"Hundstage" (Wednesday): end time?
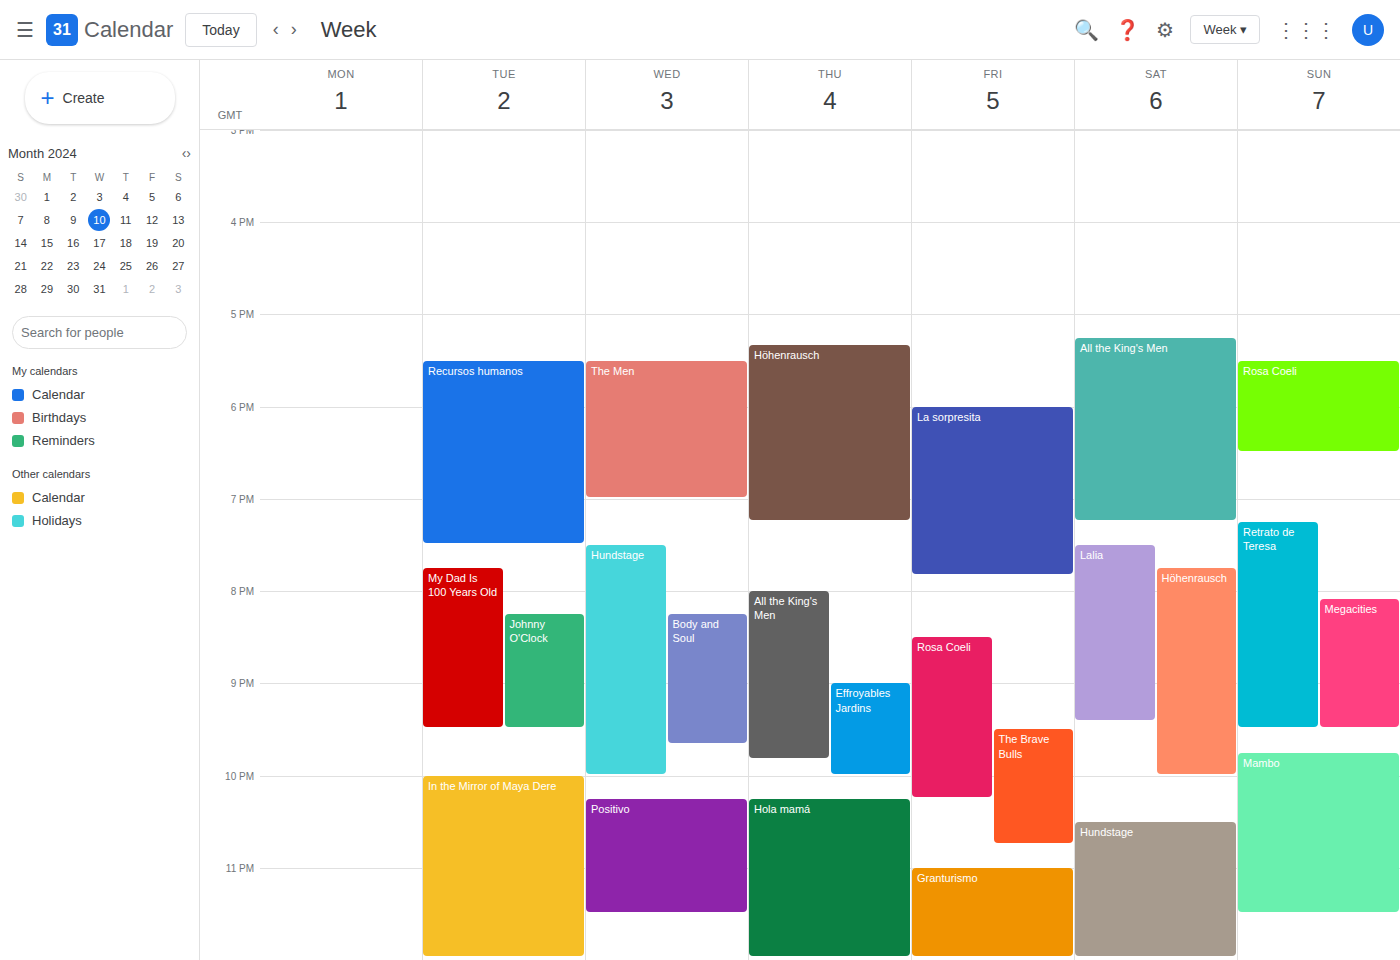
22:00